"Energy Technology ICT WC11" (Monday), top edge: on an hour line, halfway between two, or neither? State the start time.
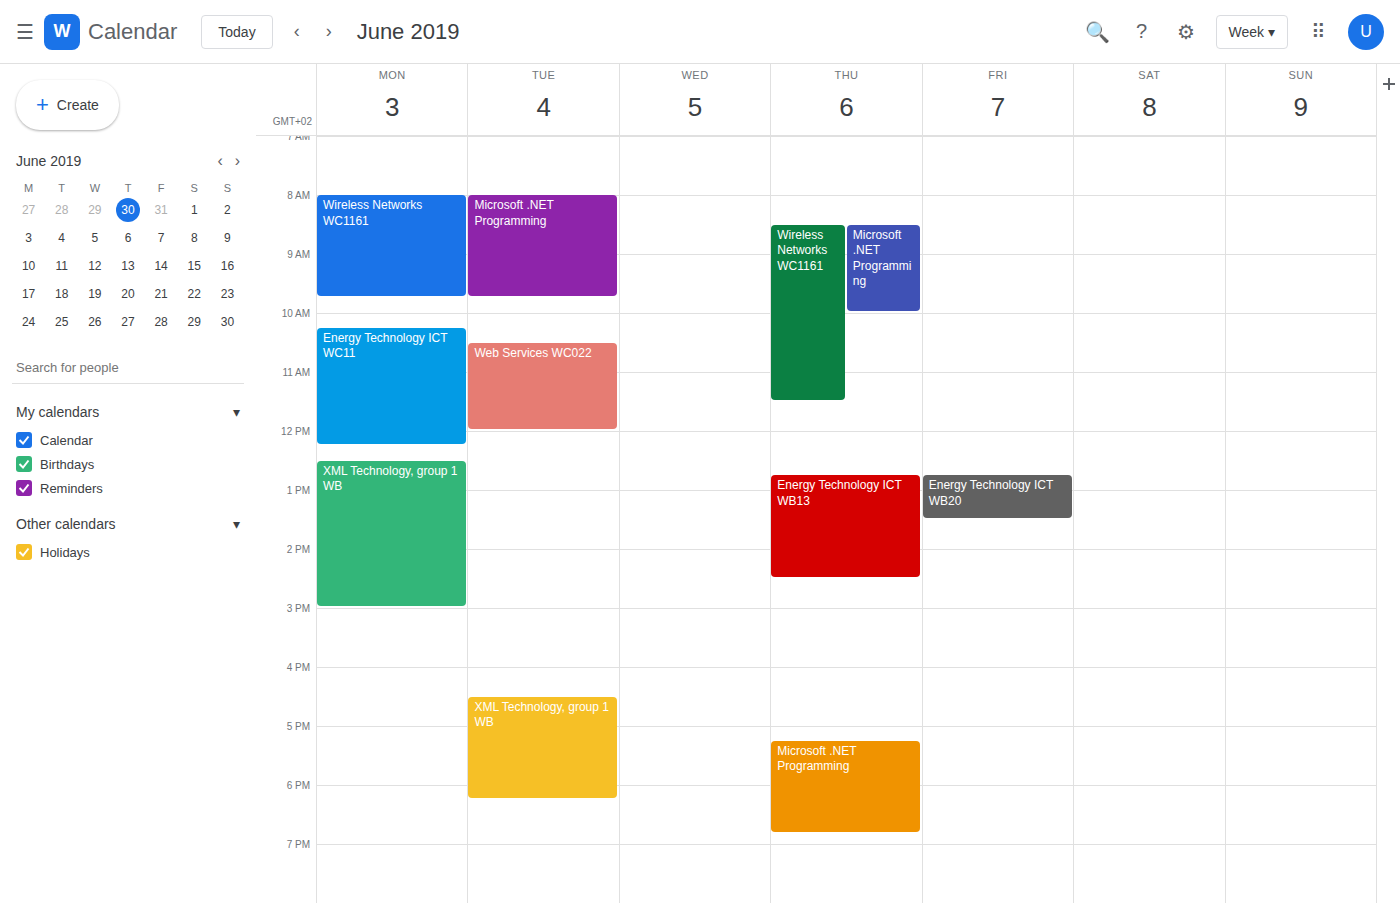
10:15 AM -- neither: a quarter of the way from the 10 AM line to the 11 AM line.